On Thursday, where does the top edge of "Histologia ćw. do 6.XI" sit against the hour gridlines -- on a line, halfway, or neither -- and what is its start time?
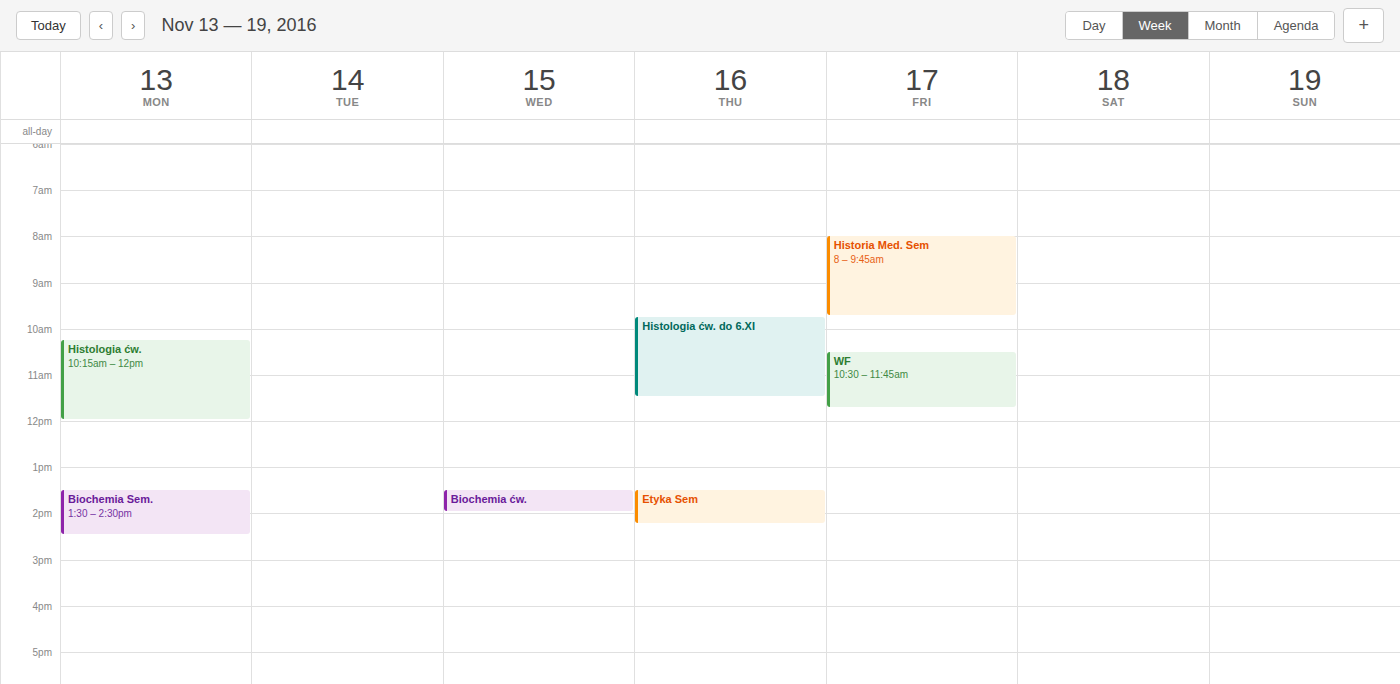
9:45 AM -- neither: three quarters of the way from the 9 AM line to the 10 AM line.